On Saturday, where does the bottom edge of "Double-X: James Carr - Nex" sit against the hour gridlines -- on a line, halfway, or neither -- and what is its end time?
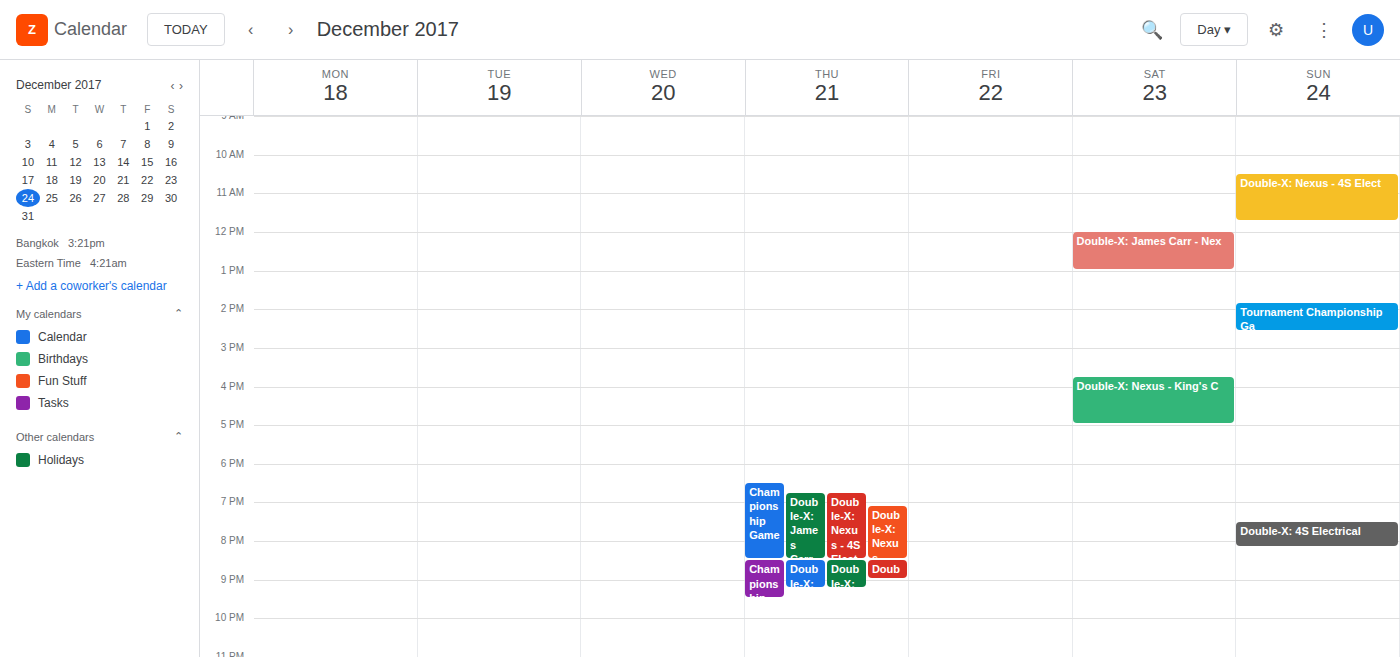
1:00 PM -- exactly on the 1 PM line.